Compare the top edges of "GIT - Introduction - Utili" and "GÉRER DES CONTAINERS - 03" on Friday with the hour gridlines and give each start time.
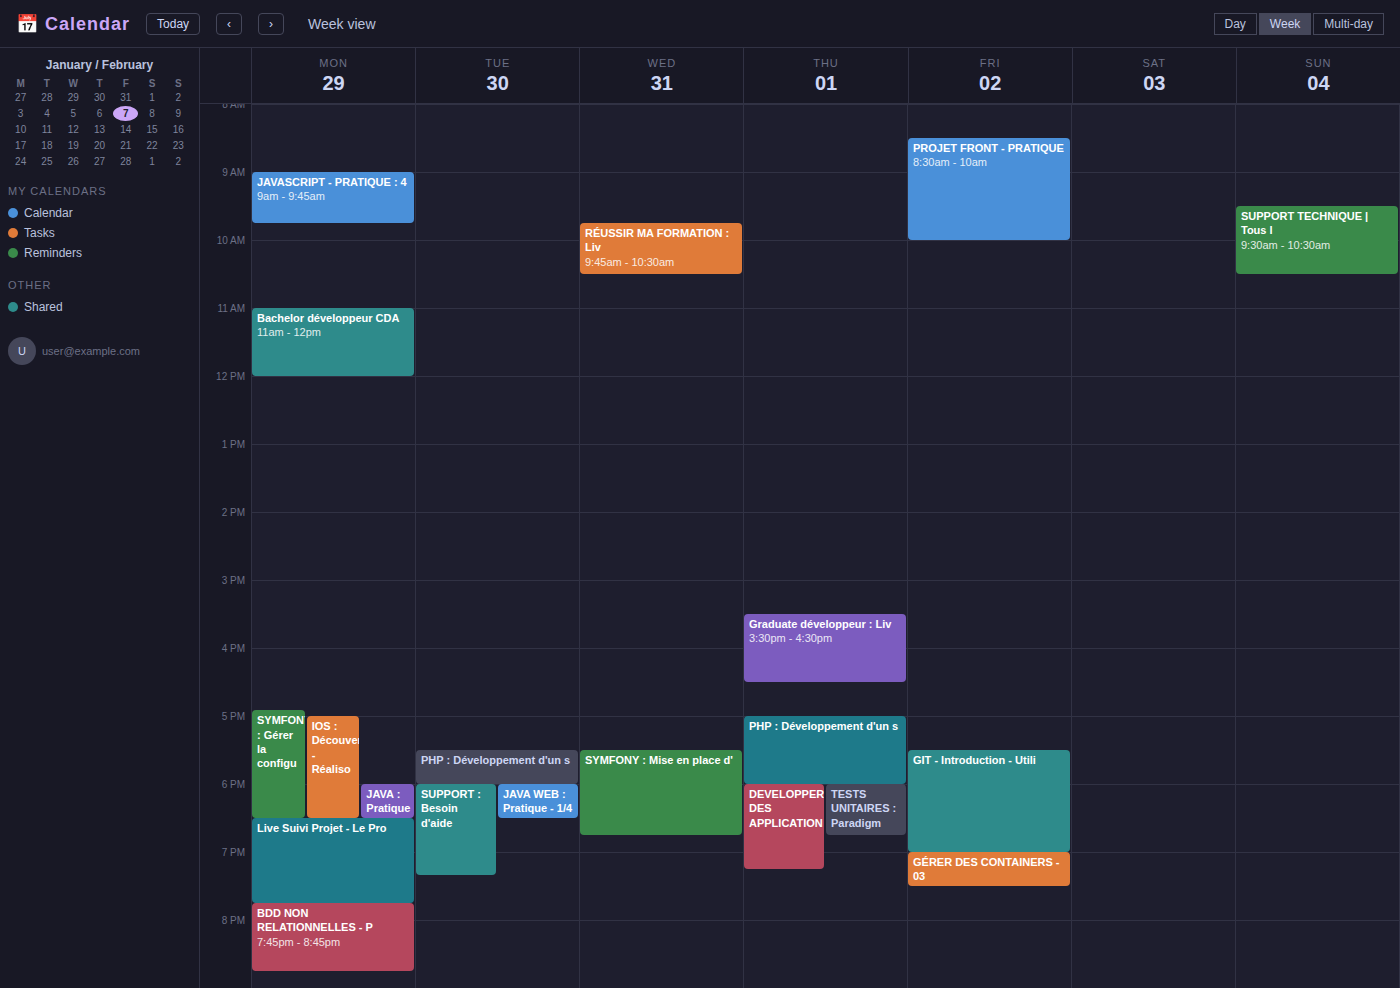
"GIT - Introduction - Utili": 5:30 PM, halfway between the 5 PM and 6 PM lines. "GÉRER DES CONTAINERS - 03": 7:00 PM, exactly on the 7 PM line.